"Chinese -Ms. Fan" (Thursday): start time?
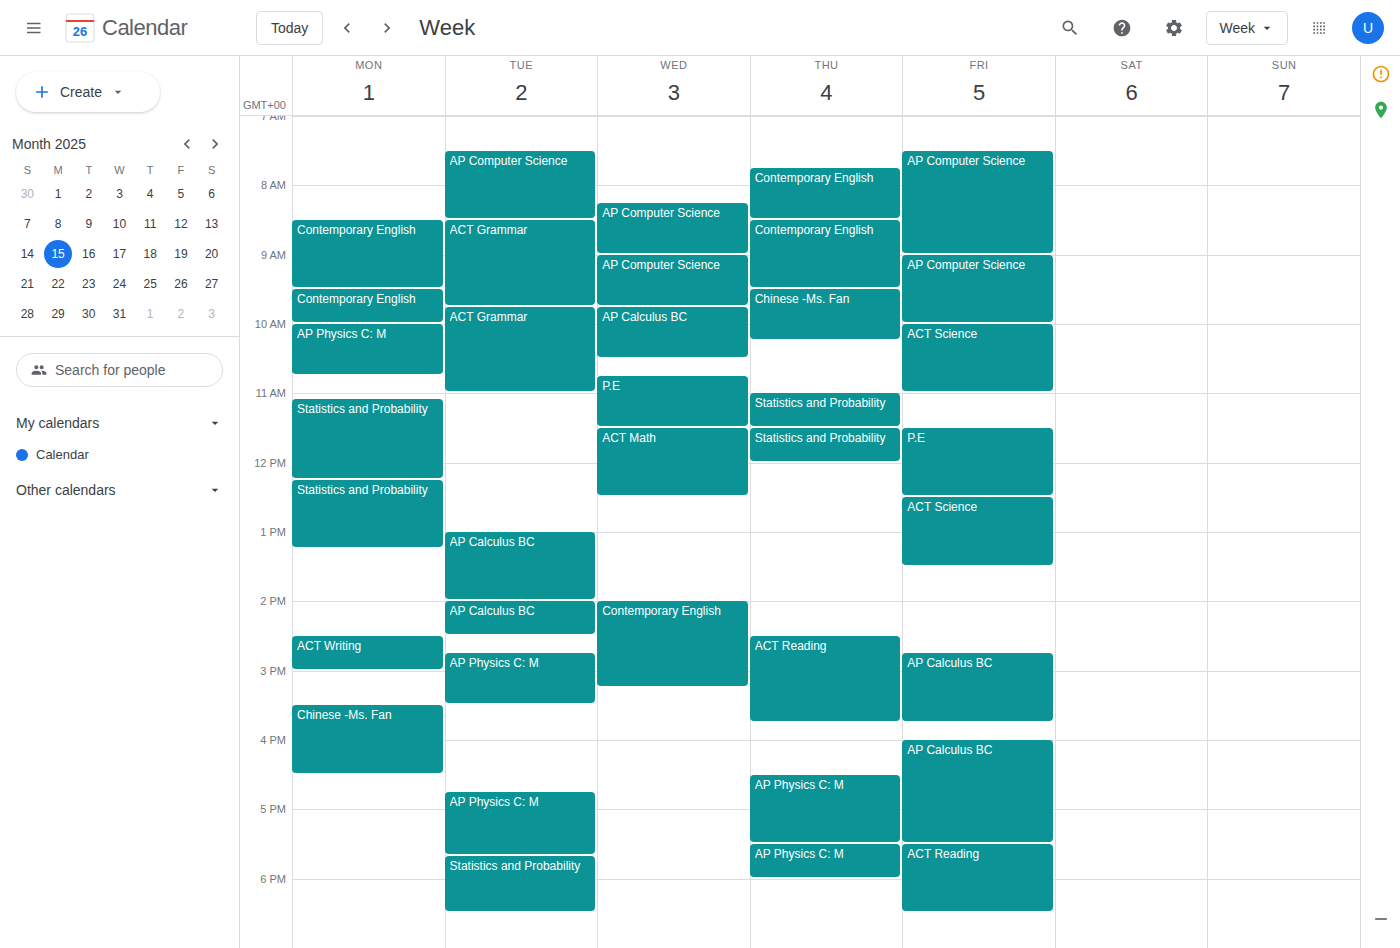
9:30 AM